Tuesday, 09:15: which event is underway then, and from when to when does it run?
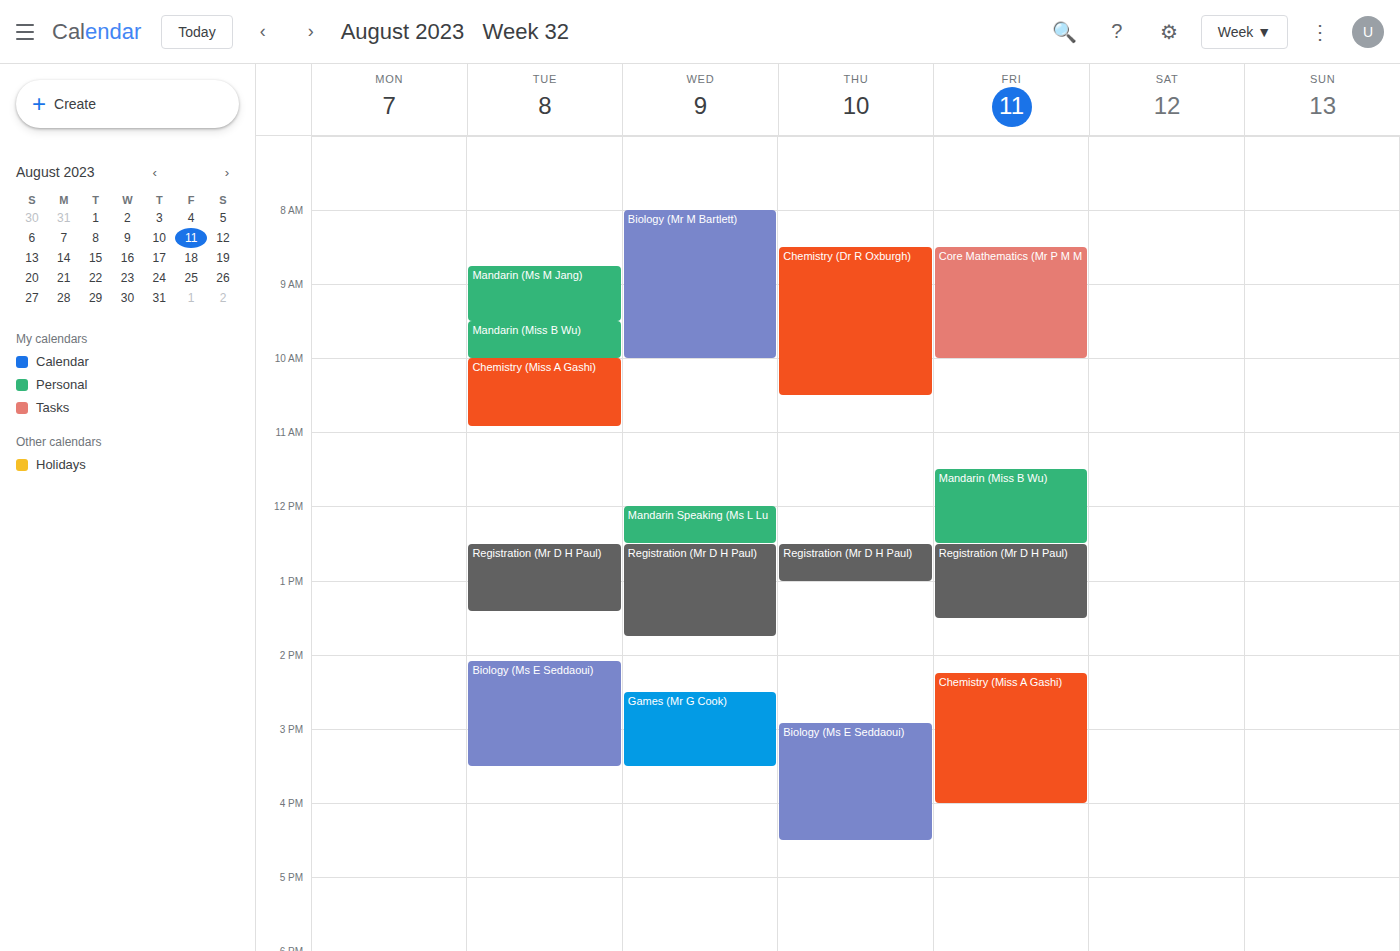
"Mandarin (Ms M Jang)", 08:45 to 09:30